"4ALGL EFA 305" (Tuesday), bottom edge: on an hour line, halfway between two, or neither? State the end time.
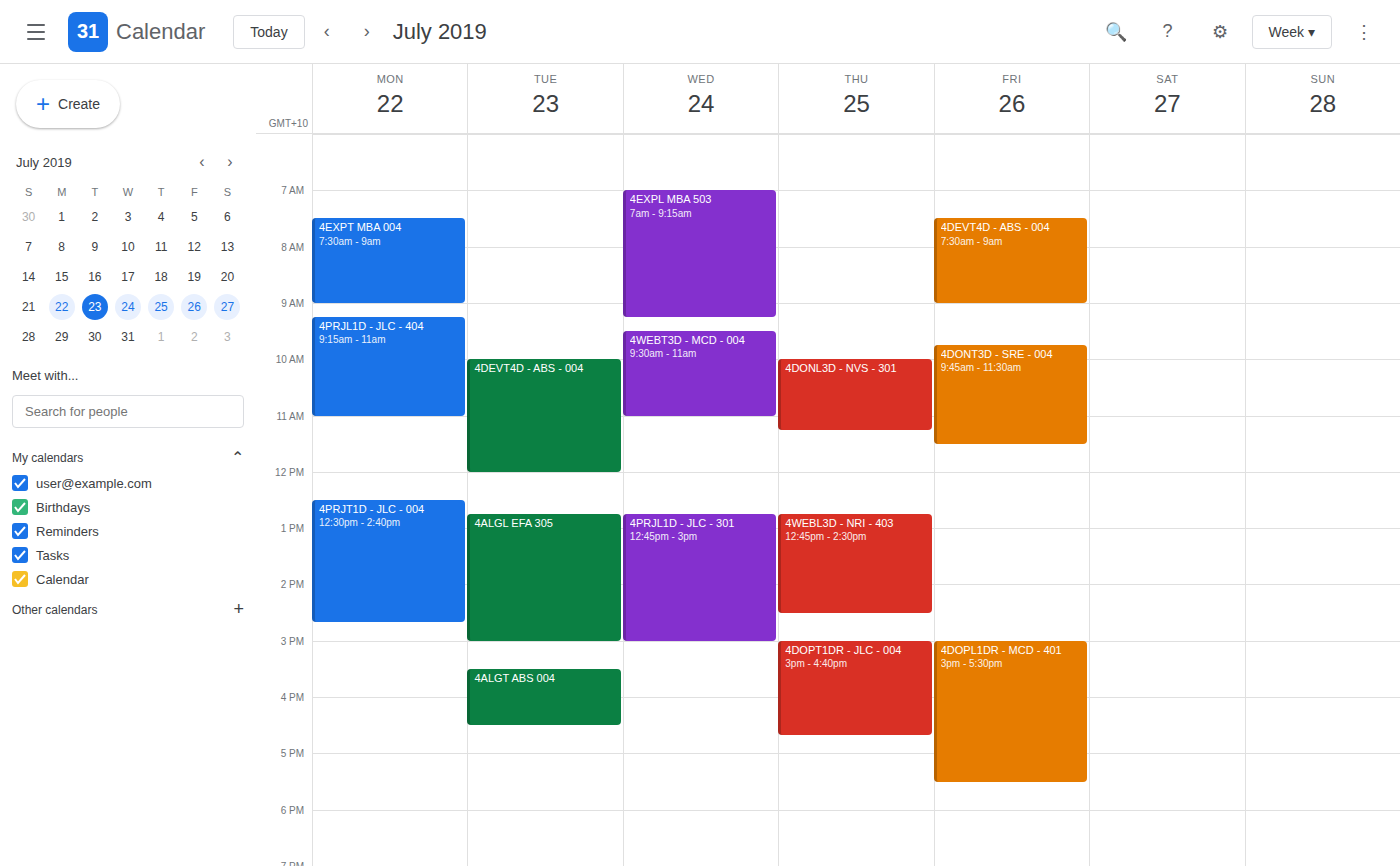
3:00 PM -- exactly on the 3 PM line.